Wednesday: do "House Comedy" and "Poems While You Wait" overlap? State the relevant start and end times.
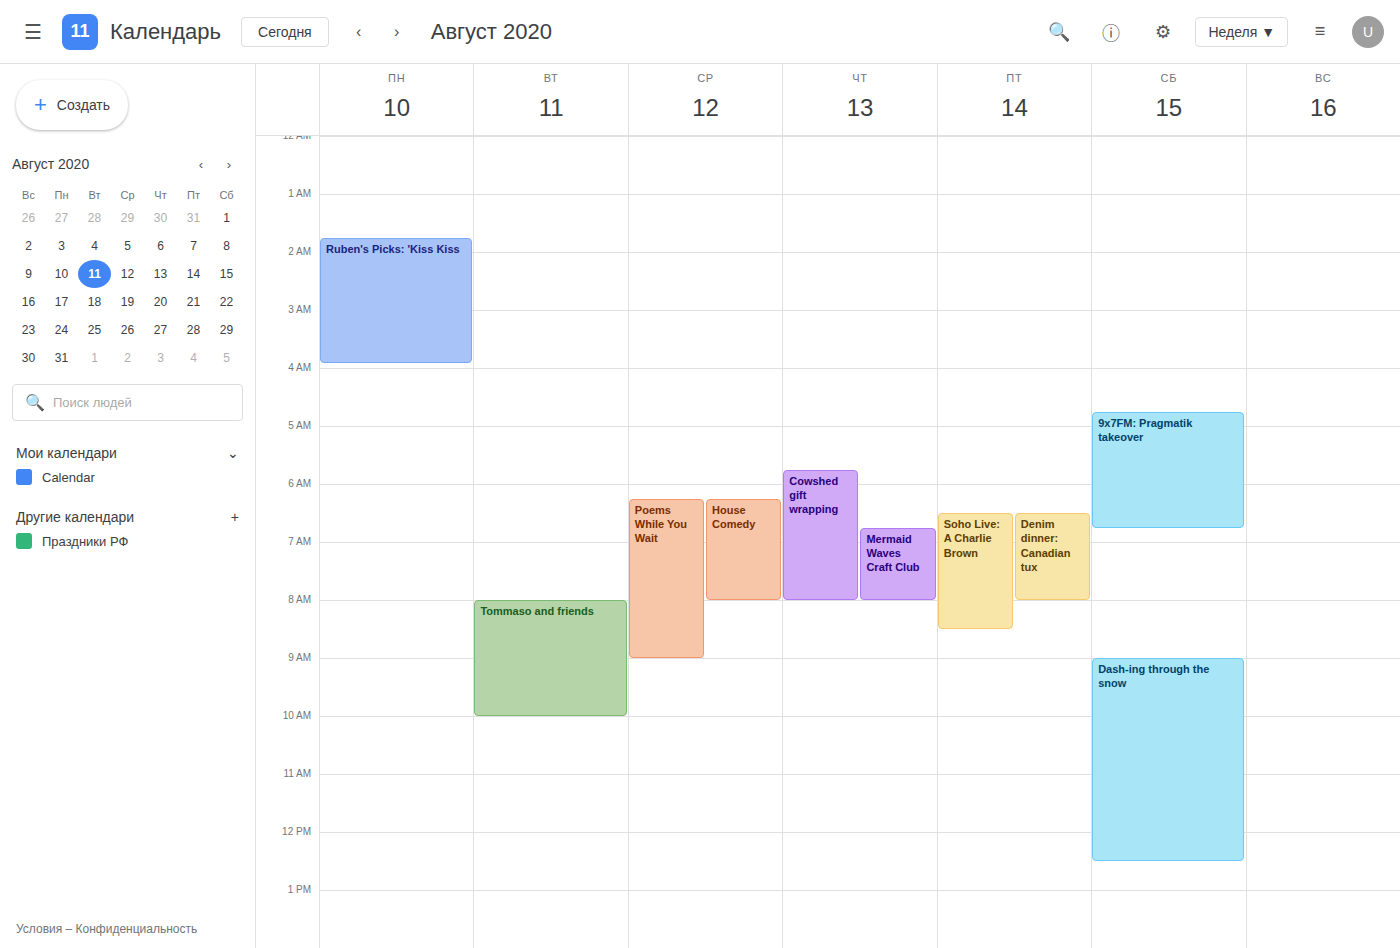
"House Comedy" runs 6:15 AM to 8:00 AM, inside "Poems While You Wait" -- they overlap.